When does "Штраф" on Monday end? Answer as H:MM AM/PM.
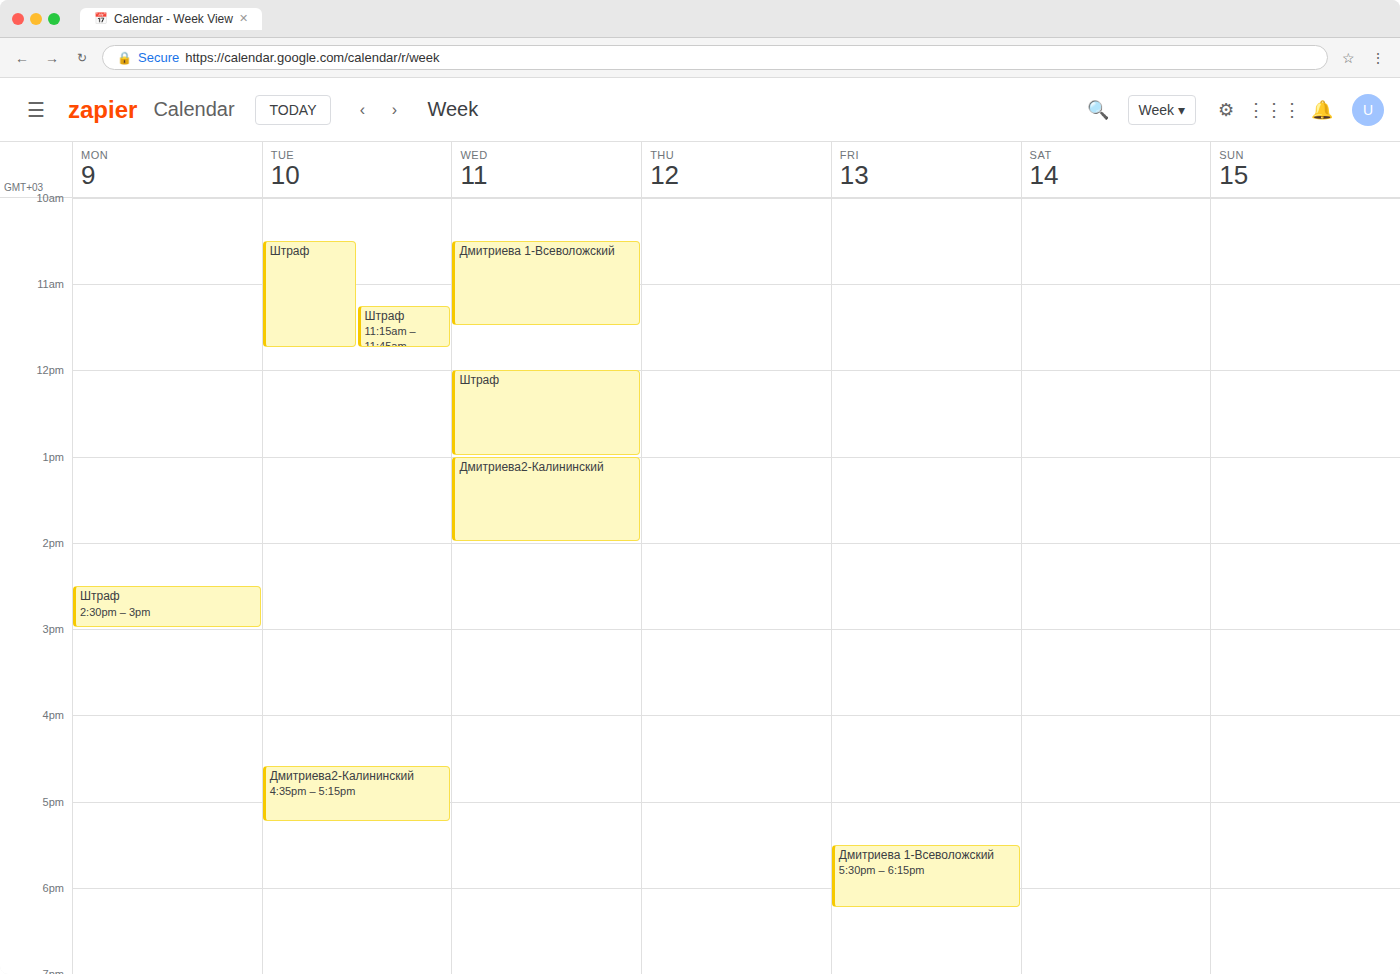
3:00 PM